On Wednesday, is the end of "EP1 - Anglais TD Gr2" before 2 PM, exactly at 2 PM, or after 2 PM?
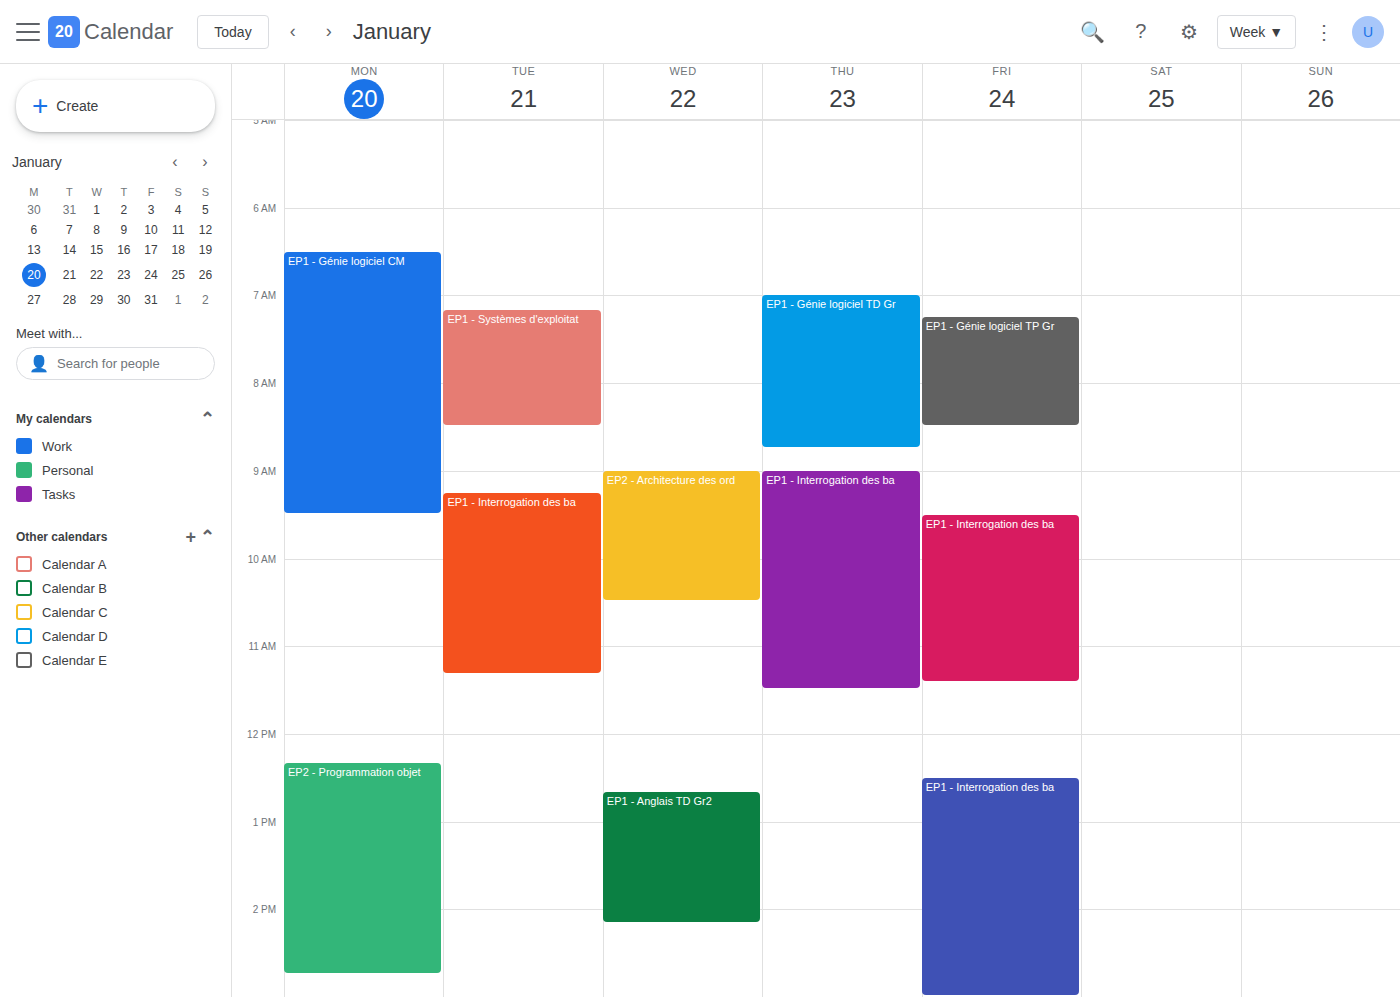
2:10 PM -- after 2 PM, 10 minutes below the 2 PM line.